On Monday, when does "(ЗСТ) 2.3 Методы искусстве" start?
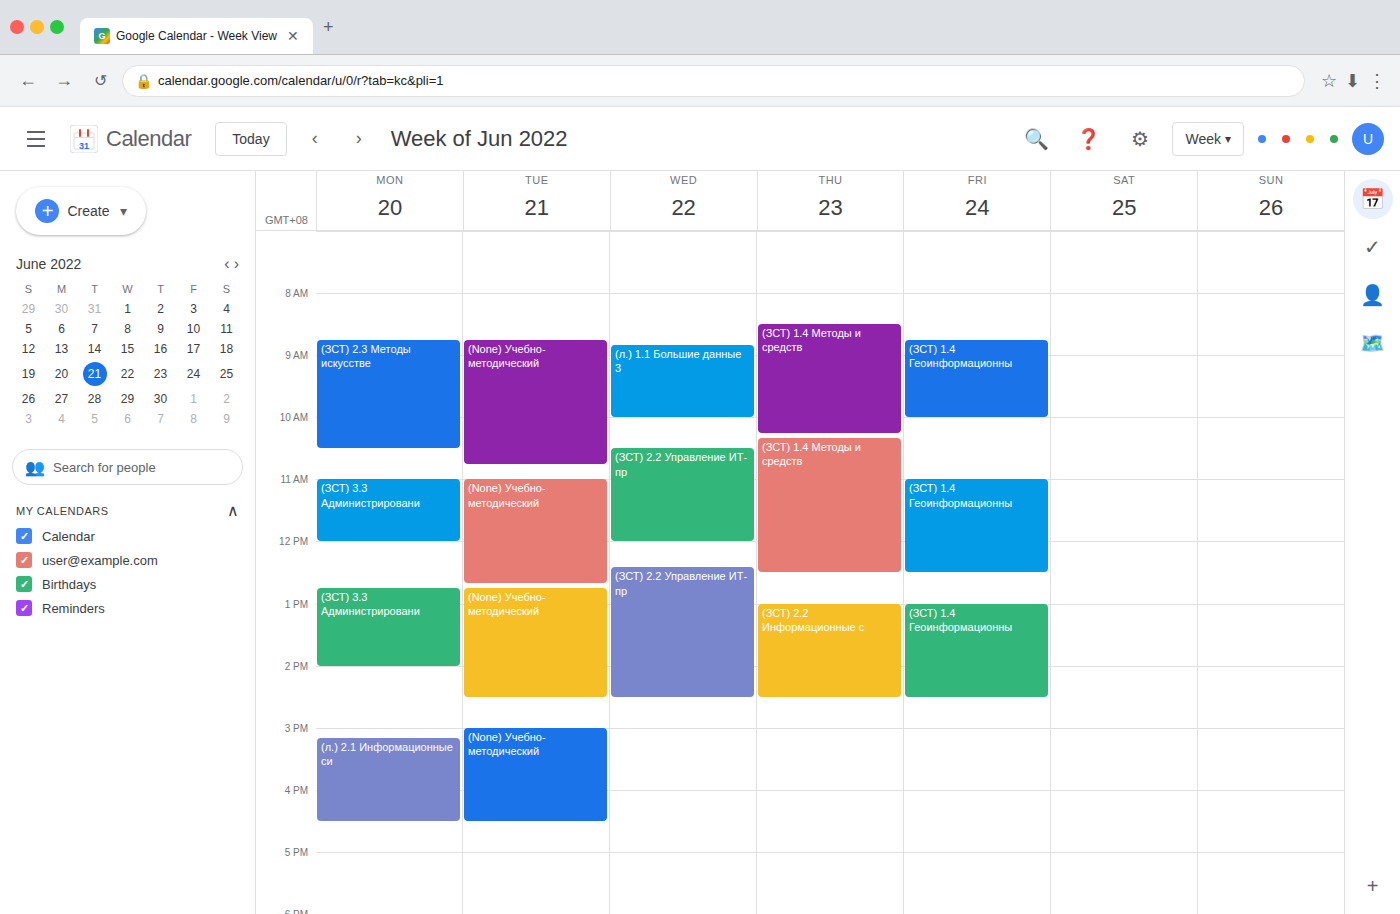
8:45 AM